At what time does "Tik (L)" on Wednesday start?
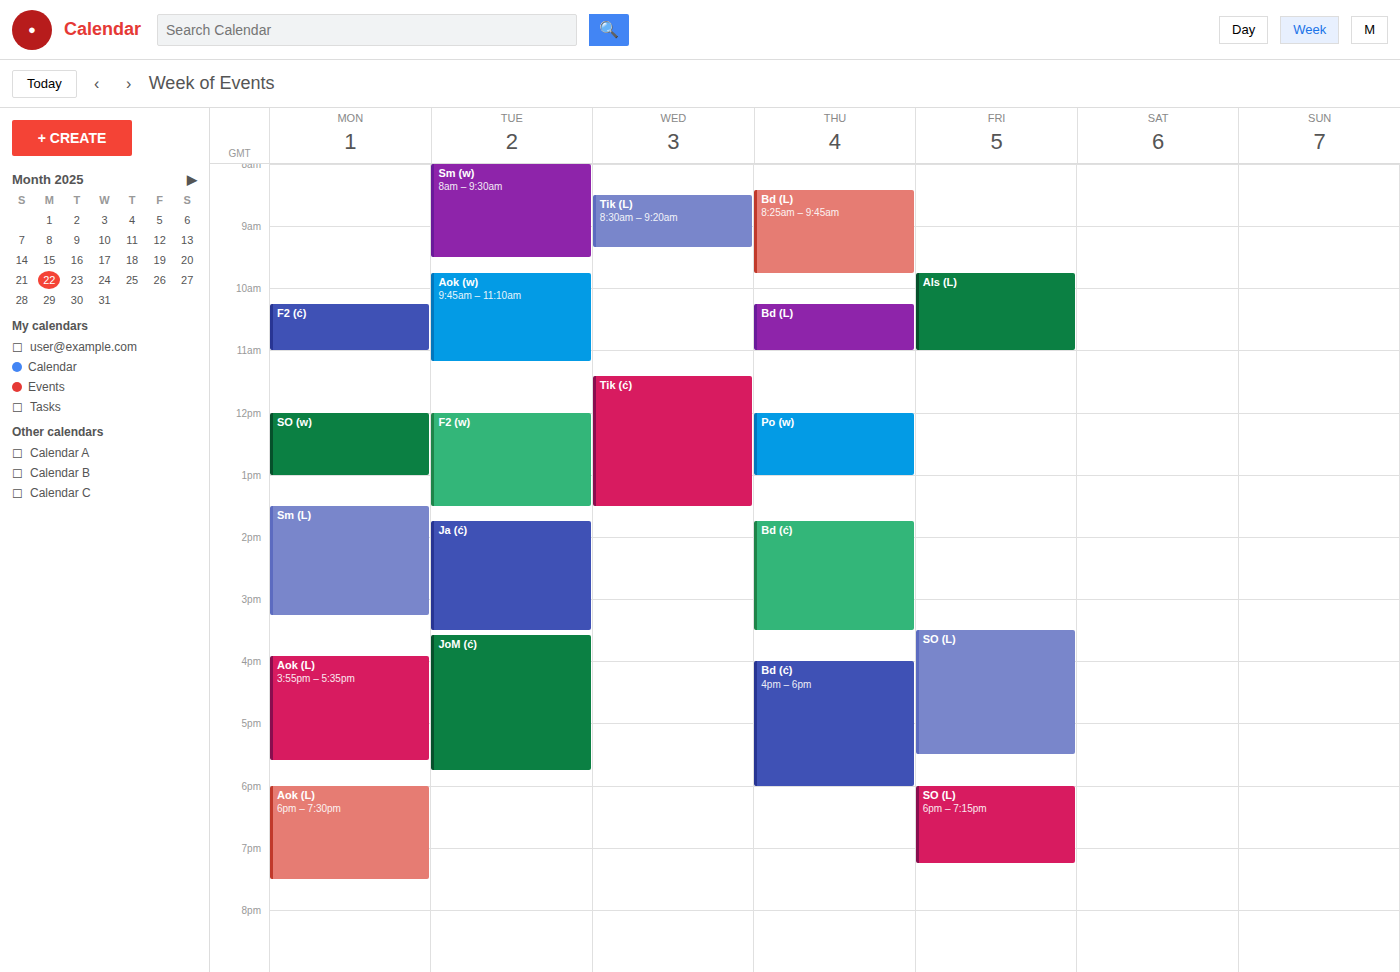
8:30 AM